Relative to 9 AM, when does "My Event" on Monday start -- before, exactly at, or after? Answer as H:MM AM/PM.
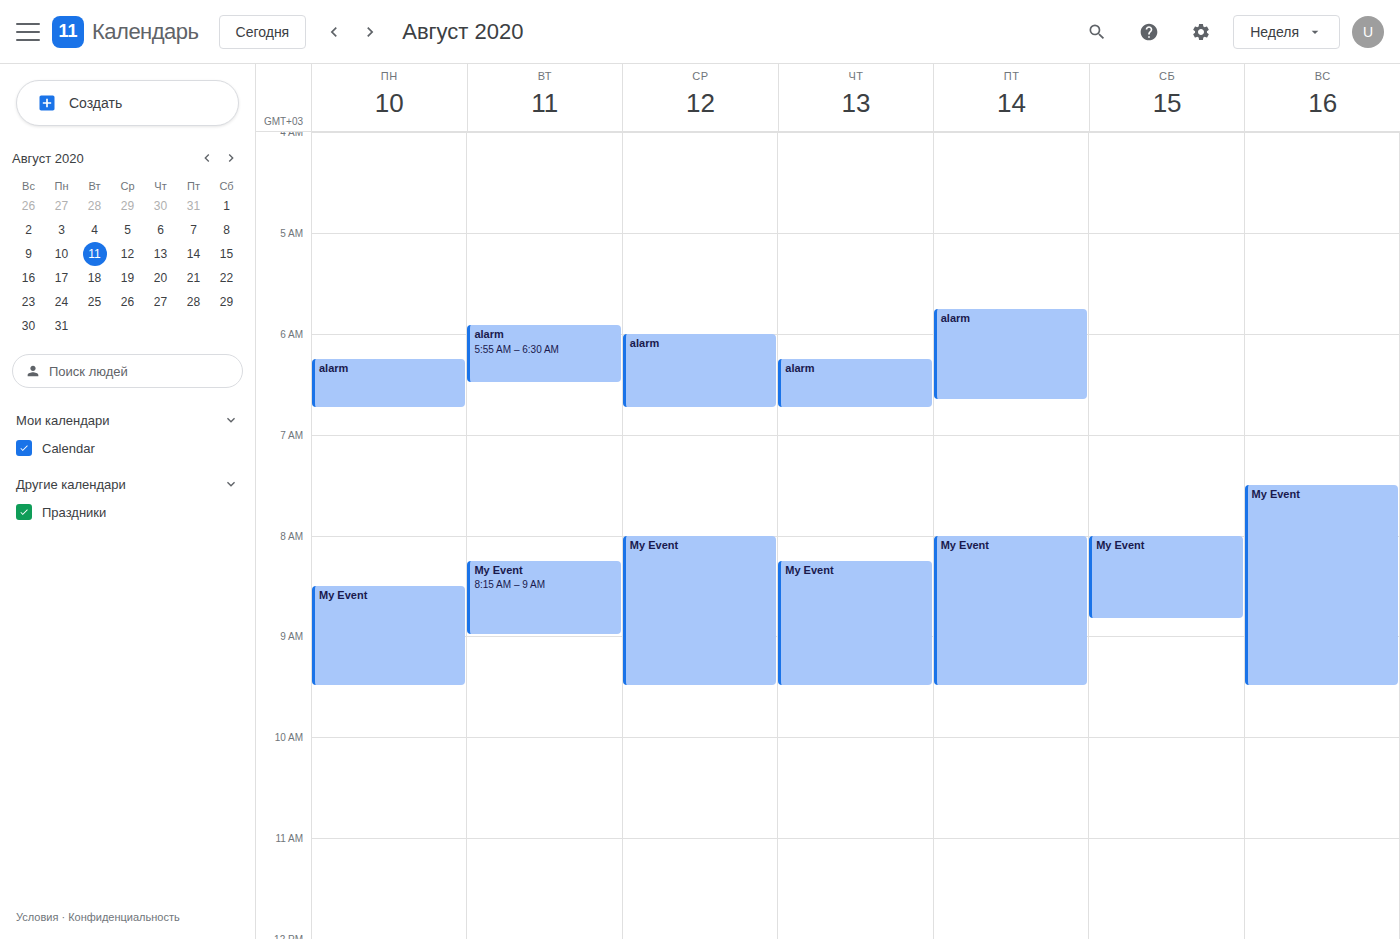
8:30 AM -- before 9 AM, 30 minutes above the 9 AM line.